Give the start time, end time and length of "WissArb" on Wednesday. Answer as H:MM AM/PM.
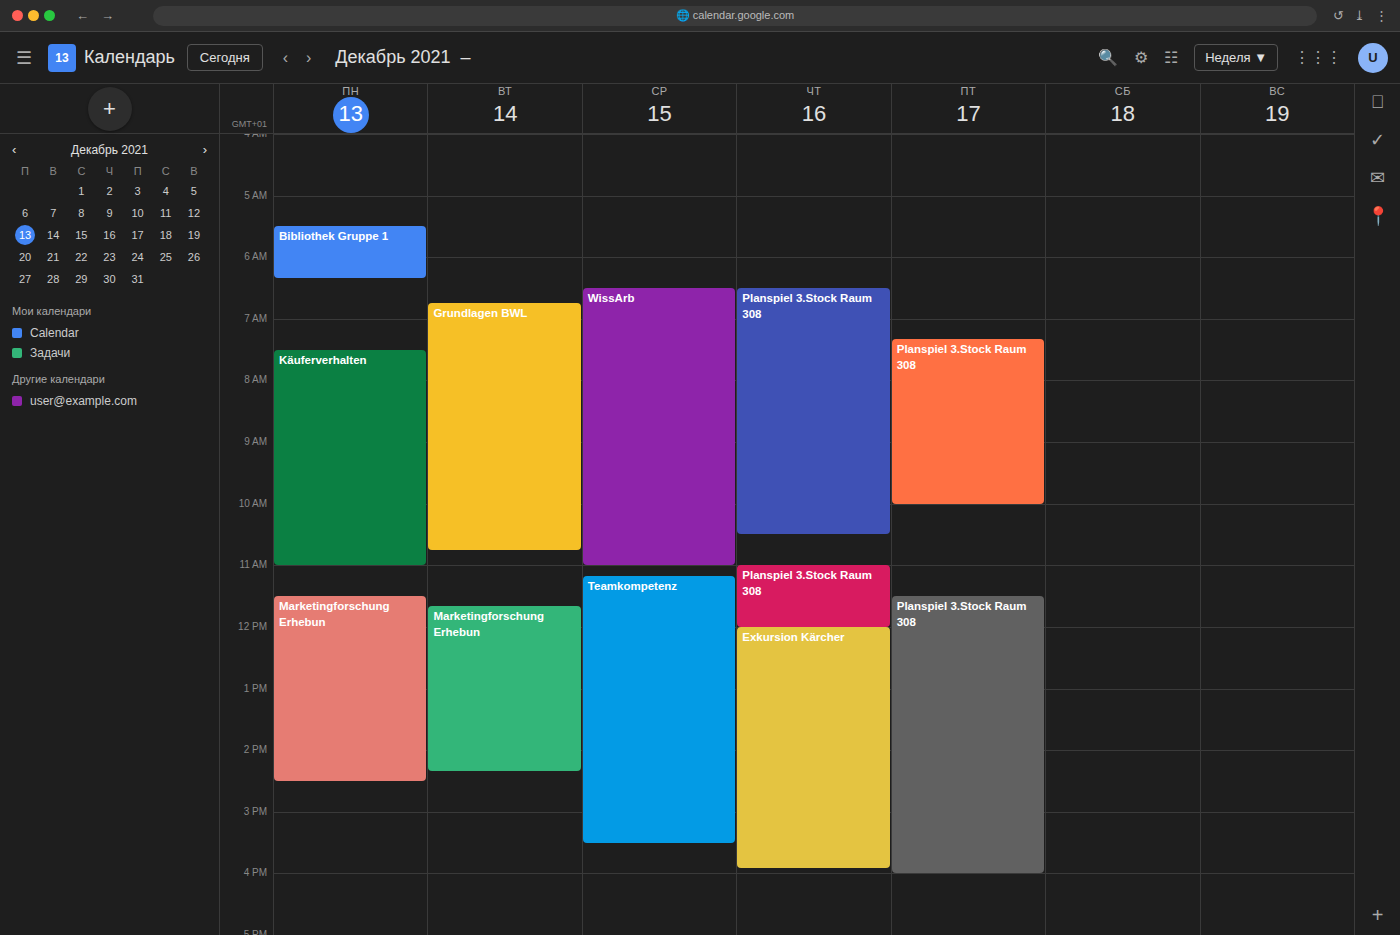
6:30 AM to 11:00 AM, 4 hours 30 minutes